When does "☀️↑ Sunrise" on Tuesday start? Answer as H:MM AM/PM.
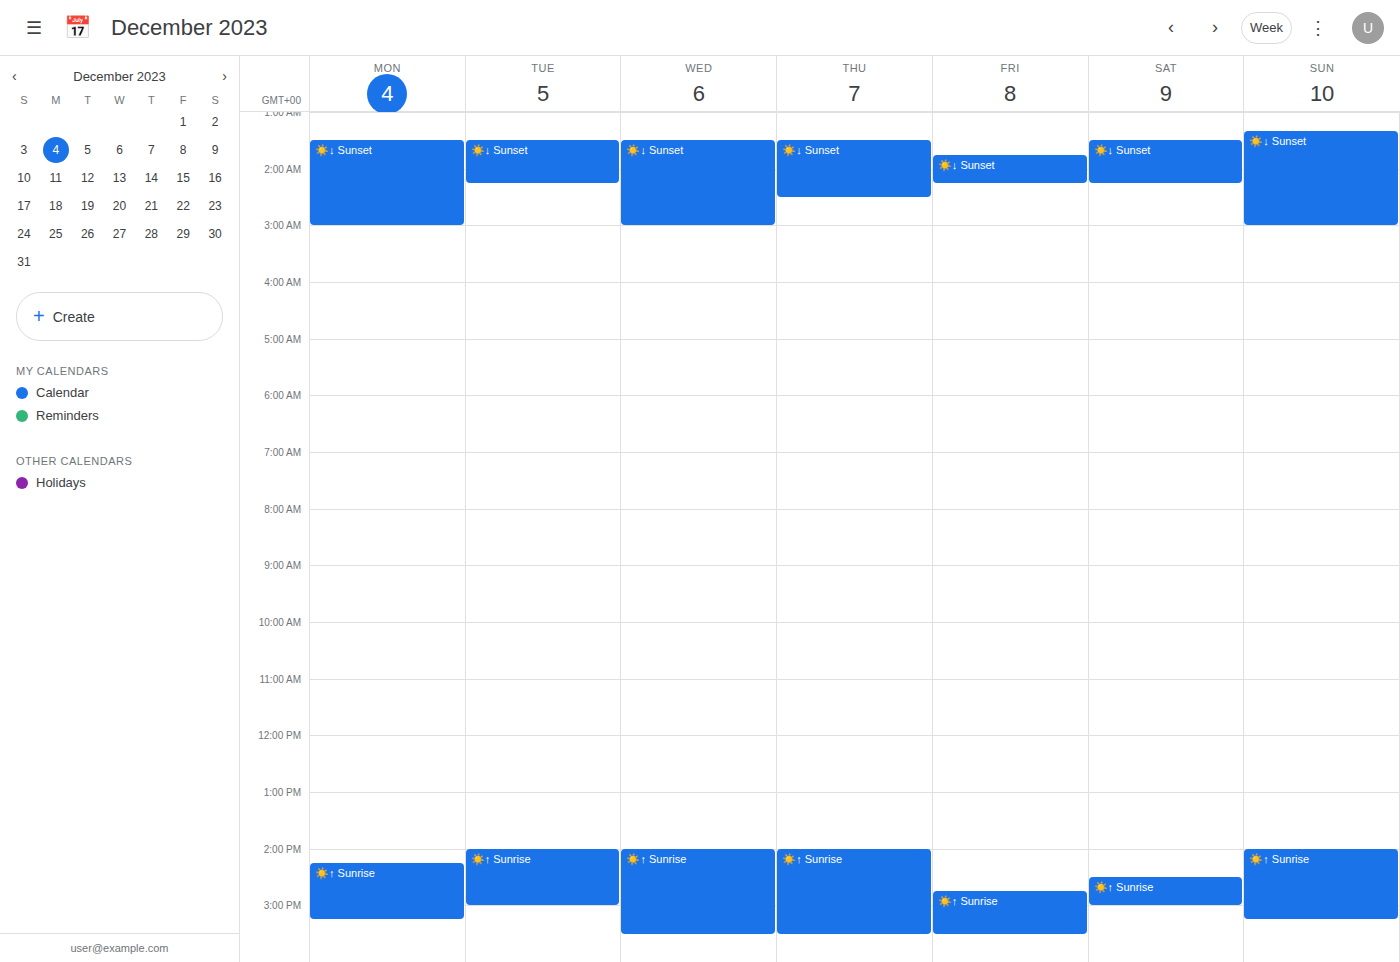
2:00 PM